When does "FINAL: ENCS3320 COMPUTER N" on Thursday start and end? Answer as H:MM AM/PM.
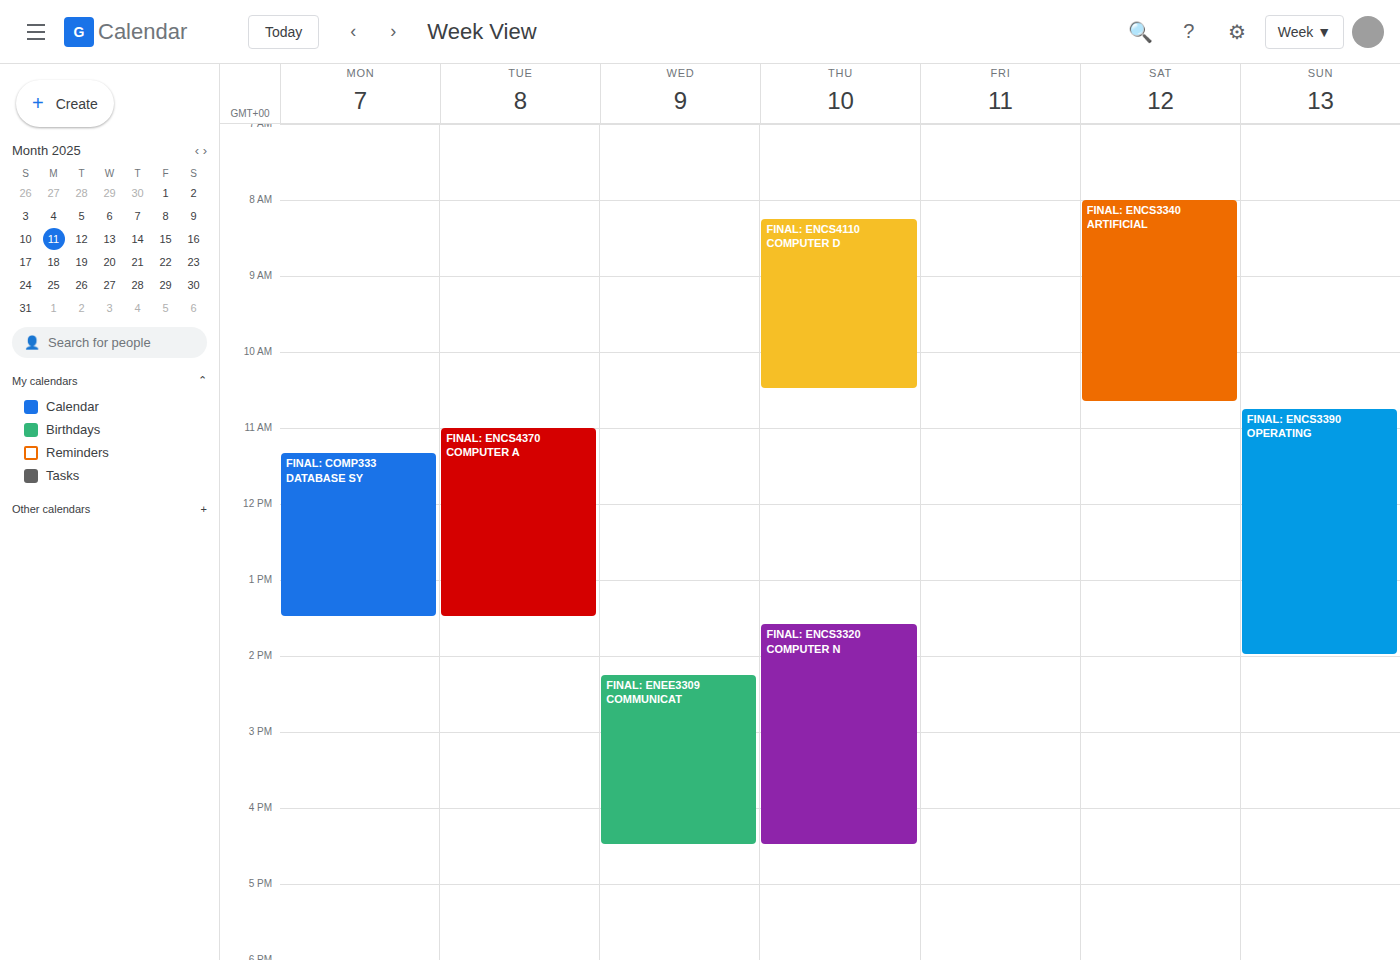
1:35 PM to 4:30 PM